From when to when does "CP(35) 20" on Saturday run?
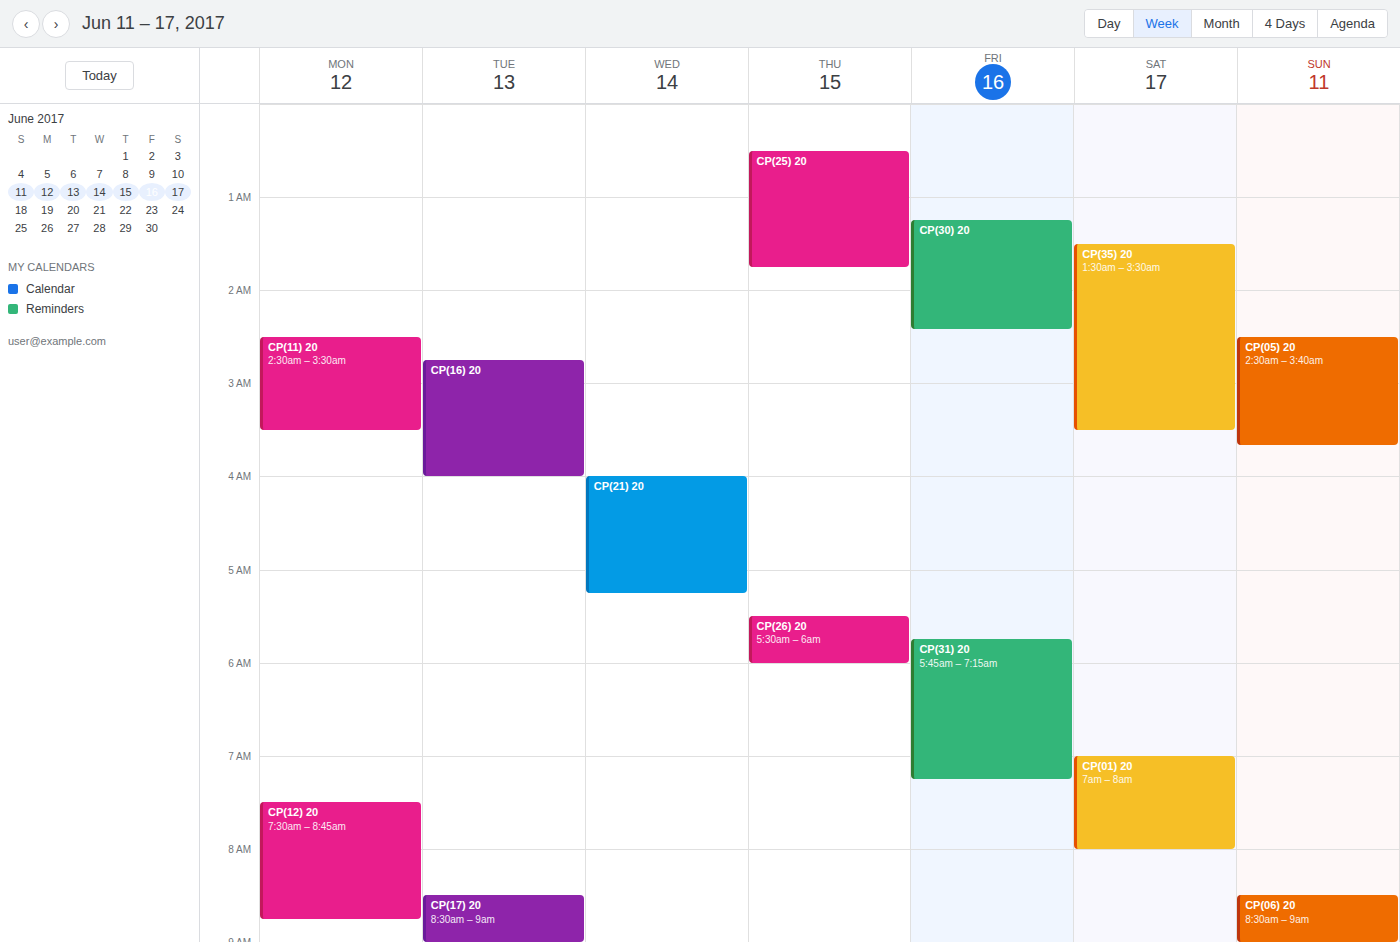
1:30 AM to 3:30 AM